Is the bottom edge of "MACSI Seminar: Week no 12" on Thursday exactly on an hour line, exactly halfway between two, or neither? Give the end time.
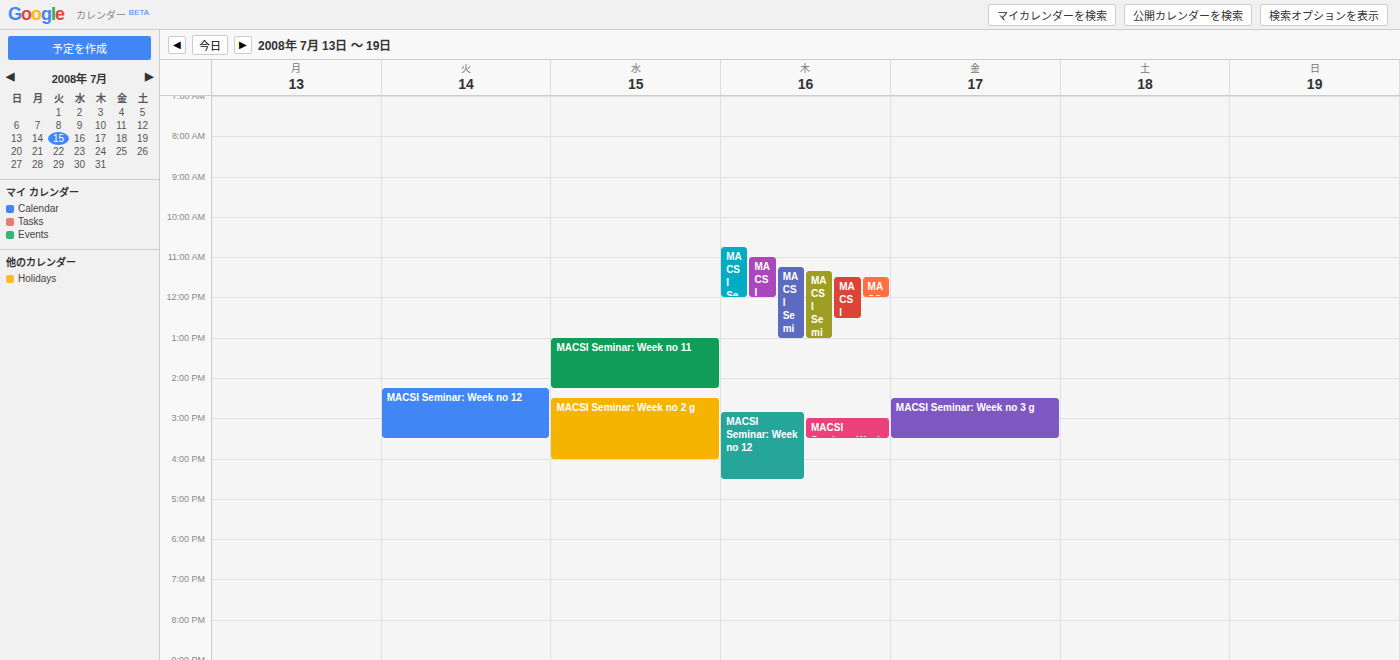
4:30 PM -- halfway between the 4 PM and 5 PM lines.